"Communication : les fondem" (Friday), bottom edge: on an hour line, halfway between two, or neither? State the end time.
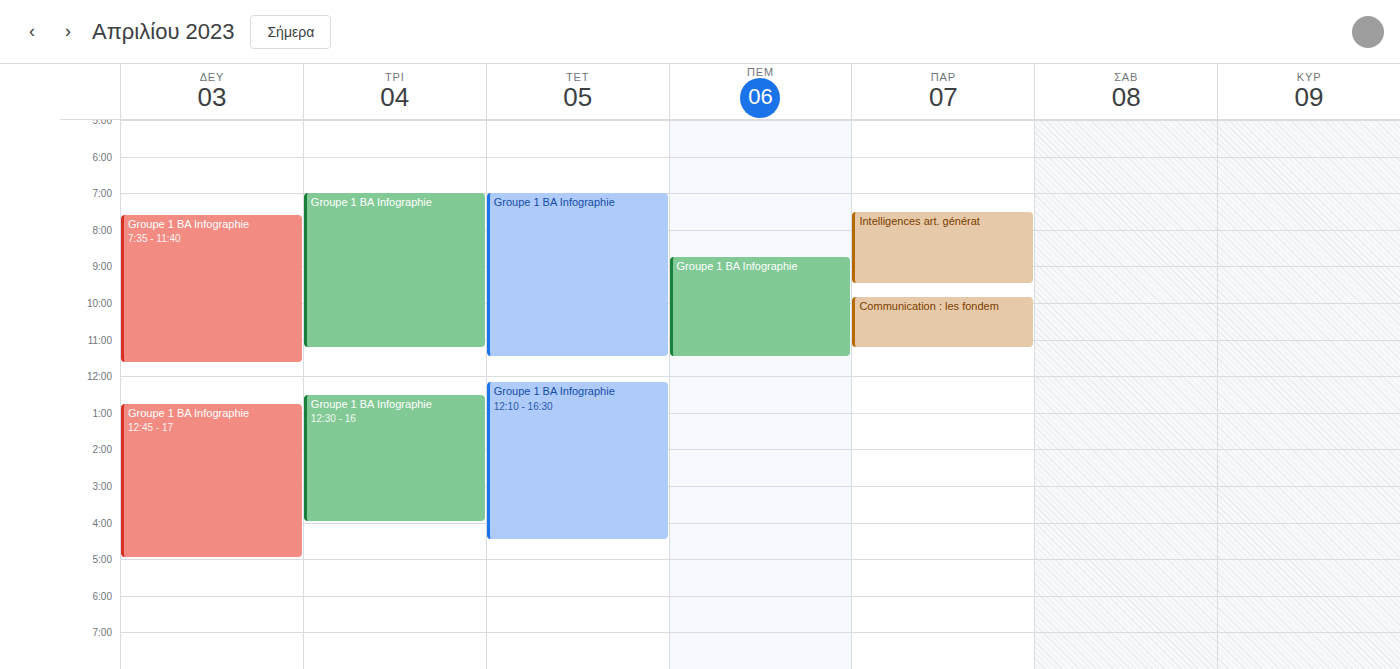
11:15 AM -- neither: a quarter of the way from the 11 AM line to the 12 PM line.